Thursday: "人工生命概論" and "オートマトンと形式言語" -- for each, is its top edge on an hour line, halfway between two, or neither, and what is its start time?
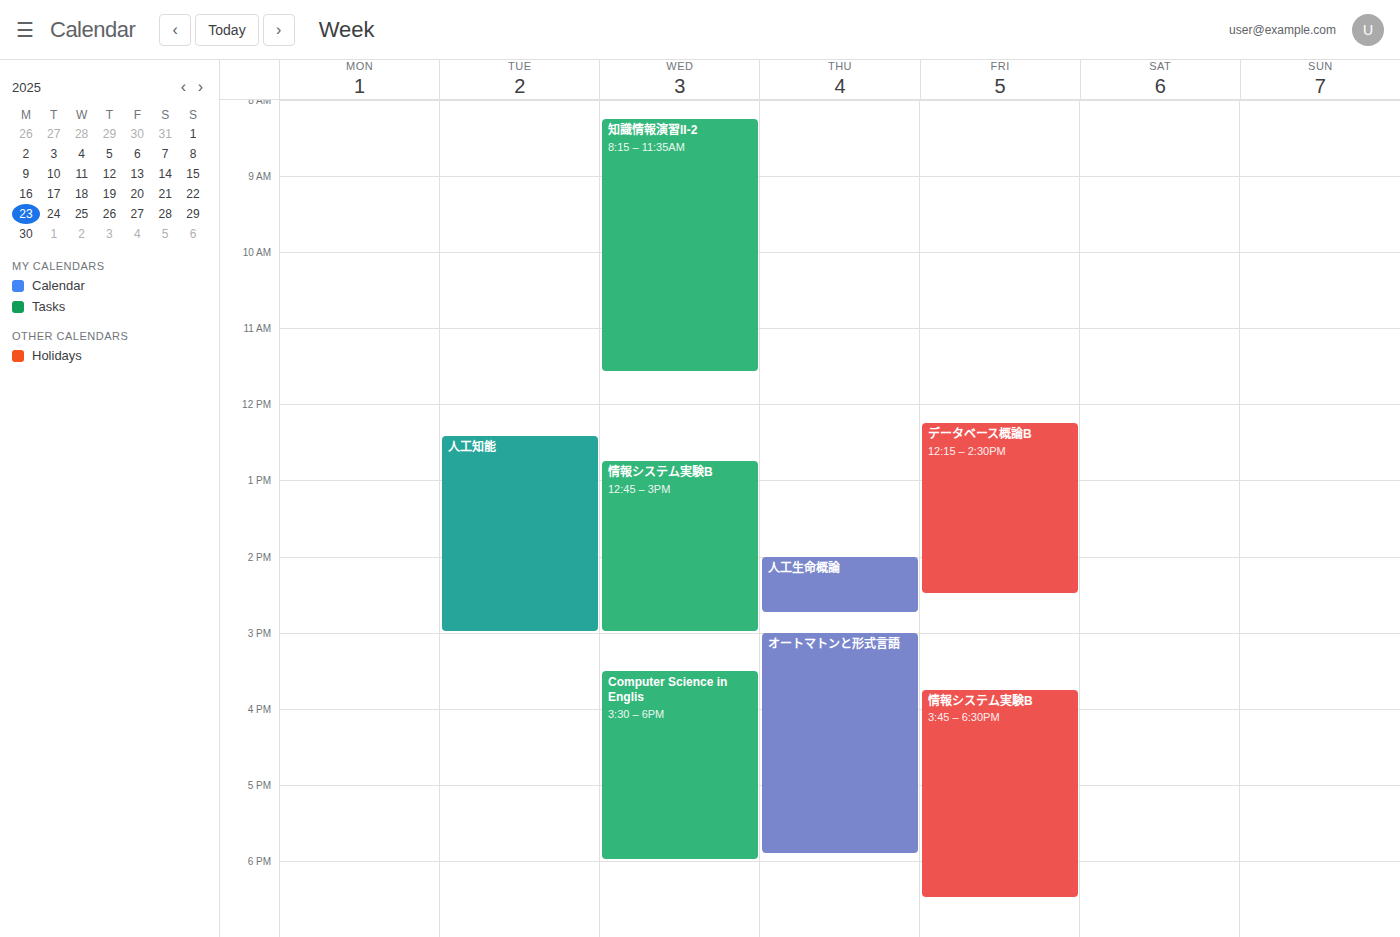
"人工生命概論": 2:00 PM, exactly on the 2 PM line. "オートマトンと形式言語": 3:00 PM, exactly on the 3 PM line.